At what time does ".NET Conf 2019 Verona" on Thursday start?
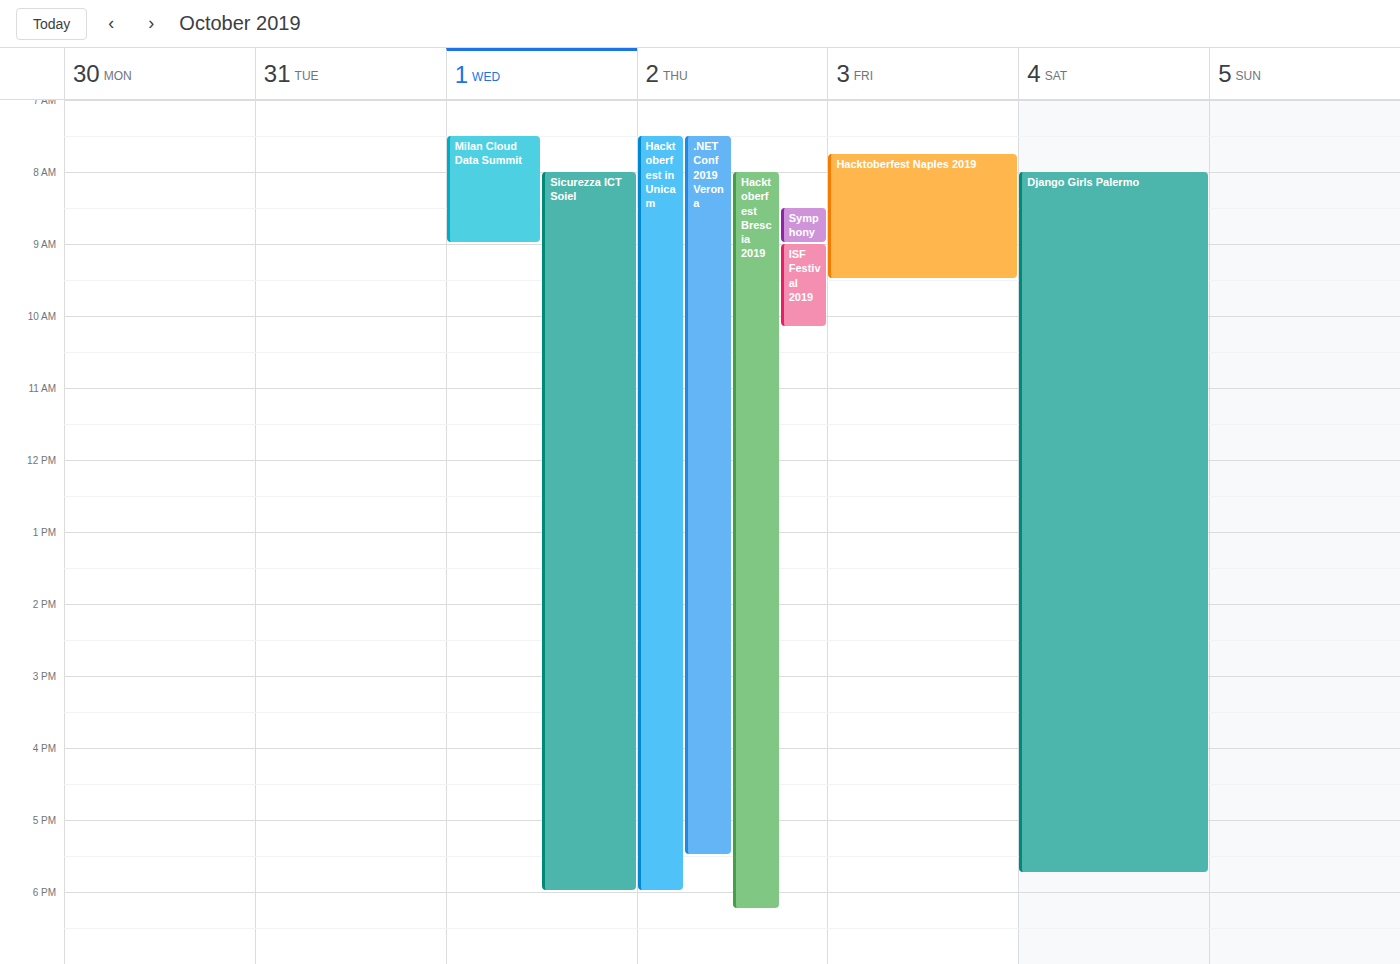
7:30 AM